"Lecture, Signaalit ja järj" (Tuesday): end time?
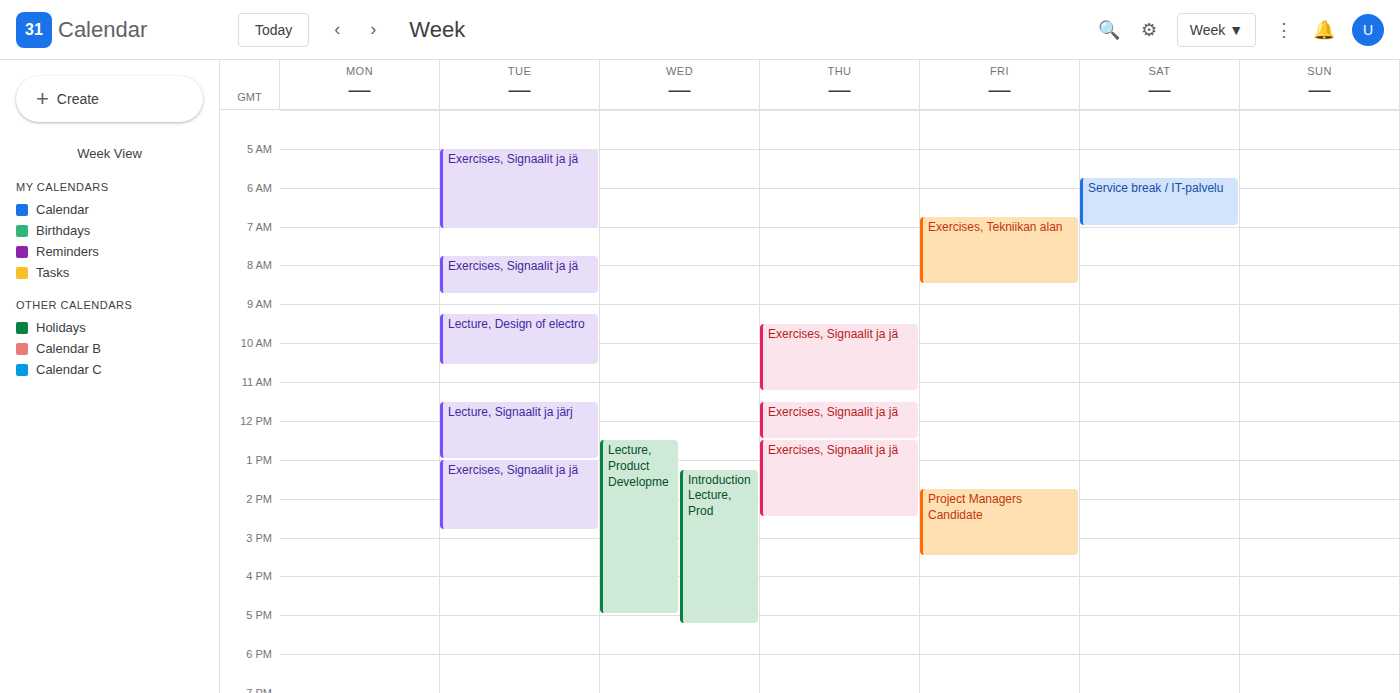
1:00 PM